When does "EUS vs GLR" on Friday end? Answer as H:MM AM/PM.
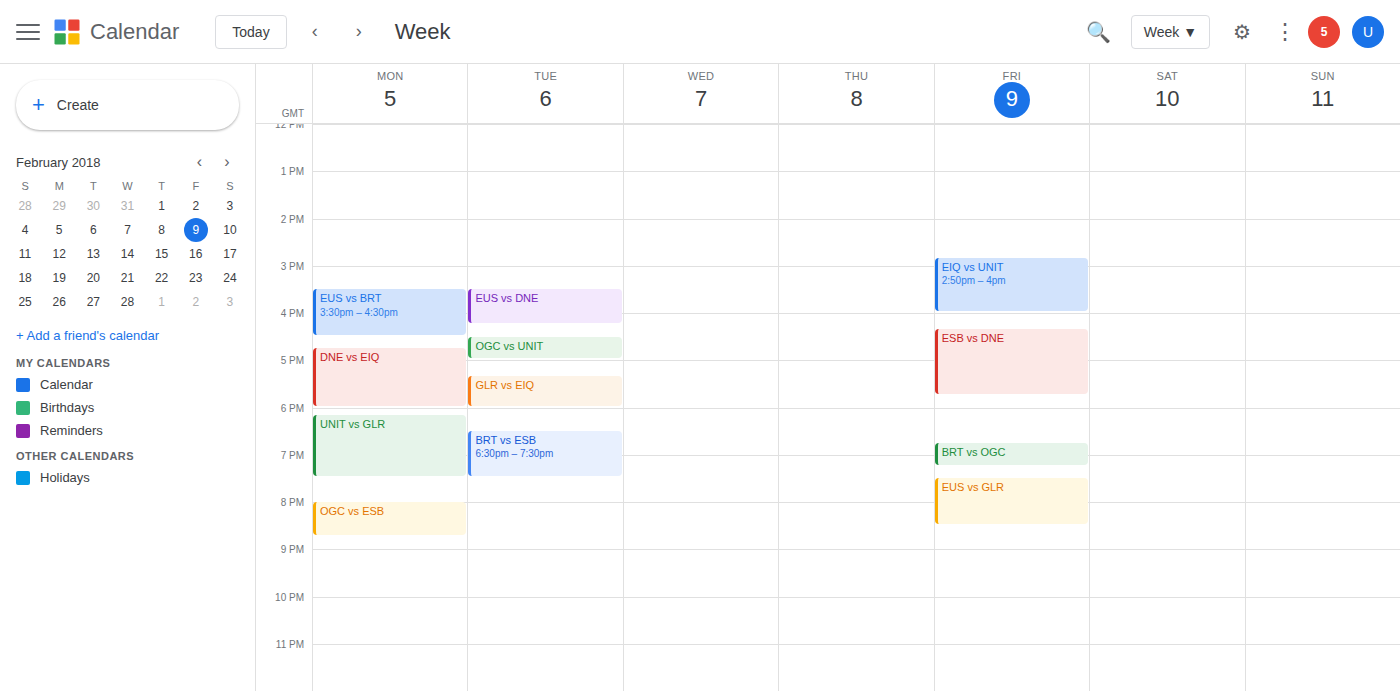
8:30 PM